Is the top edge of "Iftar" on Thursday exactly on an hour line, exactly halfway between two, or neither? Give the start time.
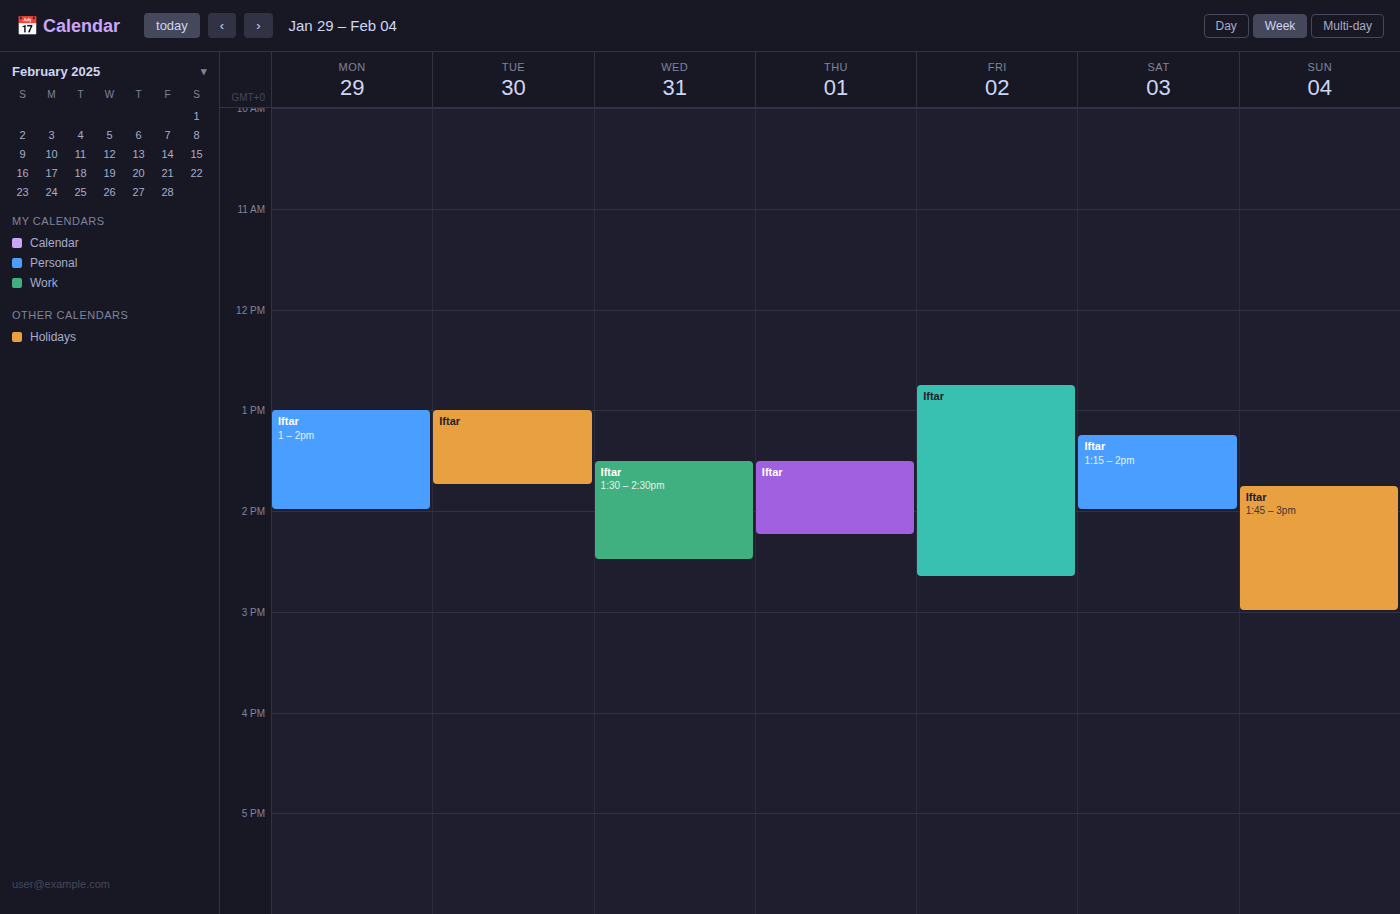
1:30 PM -- halfway between the 1 PM and 2 PM lines.